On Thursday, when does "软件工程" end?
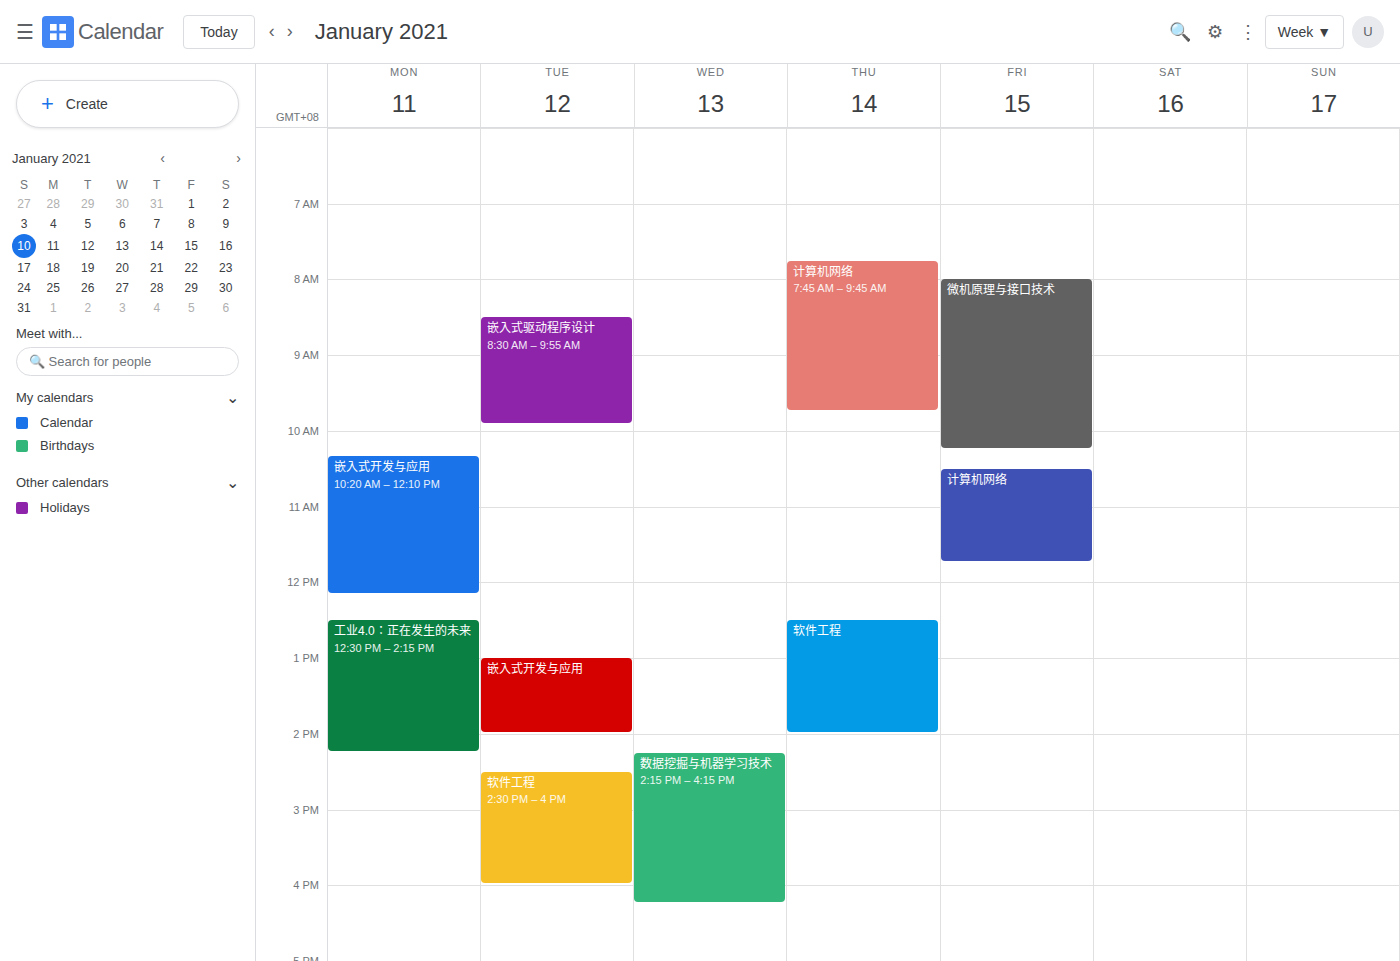
14:00